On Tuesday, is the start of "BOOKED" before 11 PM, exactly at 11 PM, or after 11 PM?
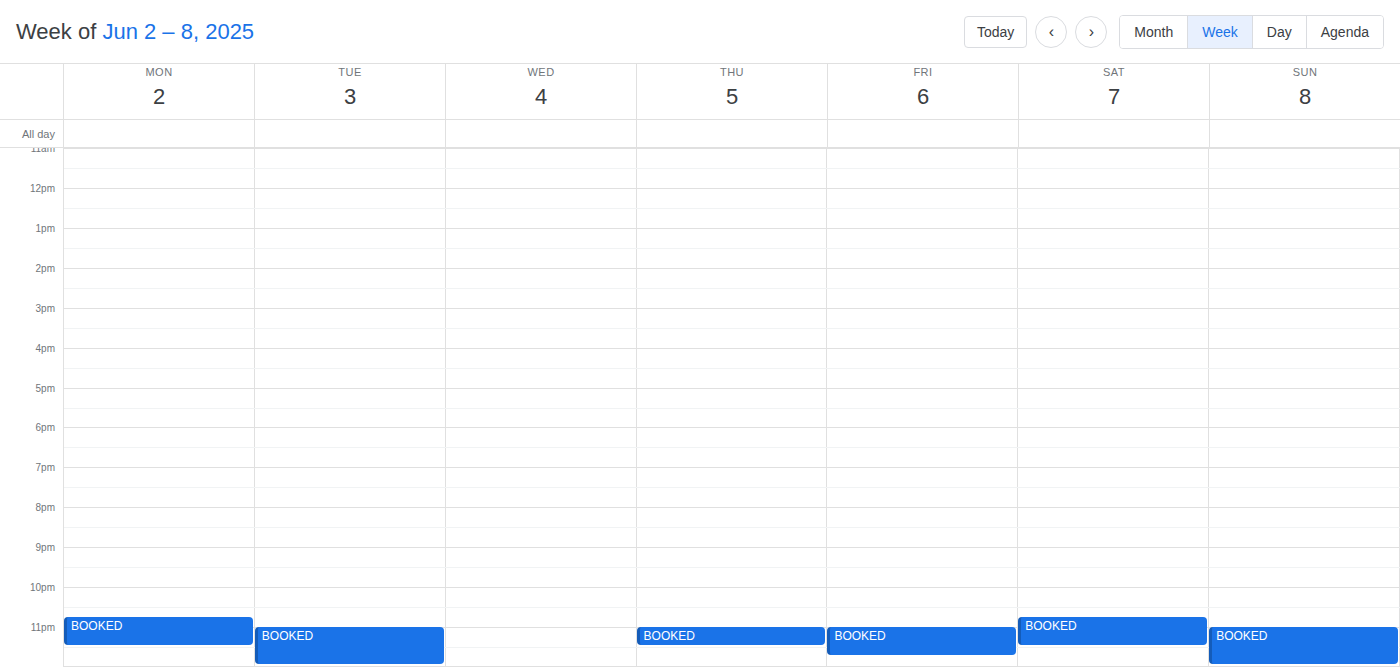
11:00 PM -- exactly at 11 PM, on the 11 PM line.